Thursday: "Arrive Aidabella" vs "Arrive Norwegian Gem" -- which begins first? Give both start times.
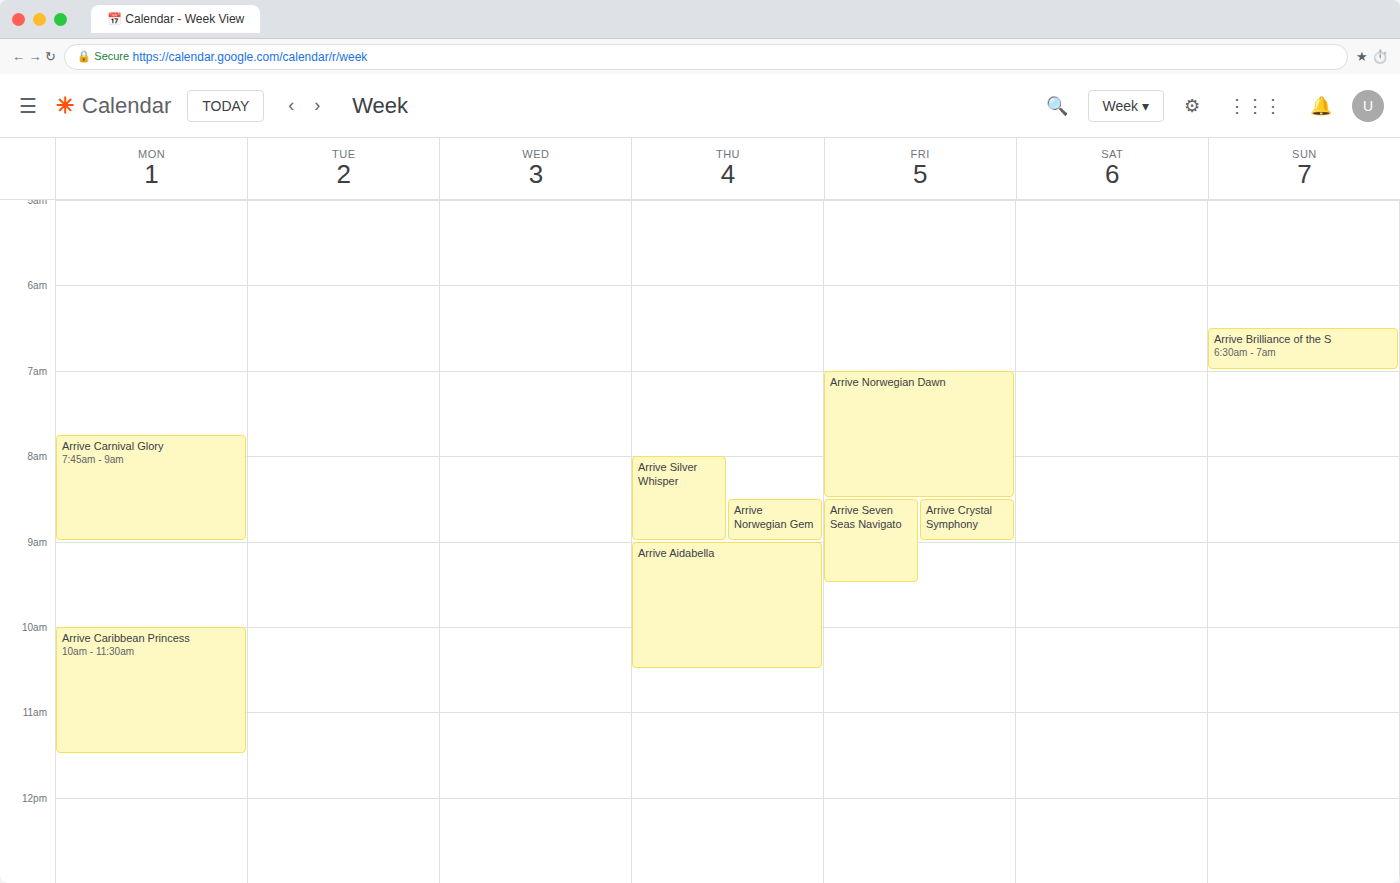
"Arrive Norwegian Gem" 8:30 AM; "Arrive Aidabella" 9:00 AM.